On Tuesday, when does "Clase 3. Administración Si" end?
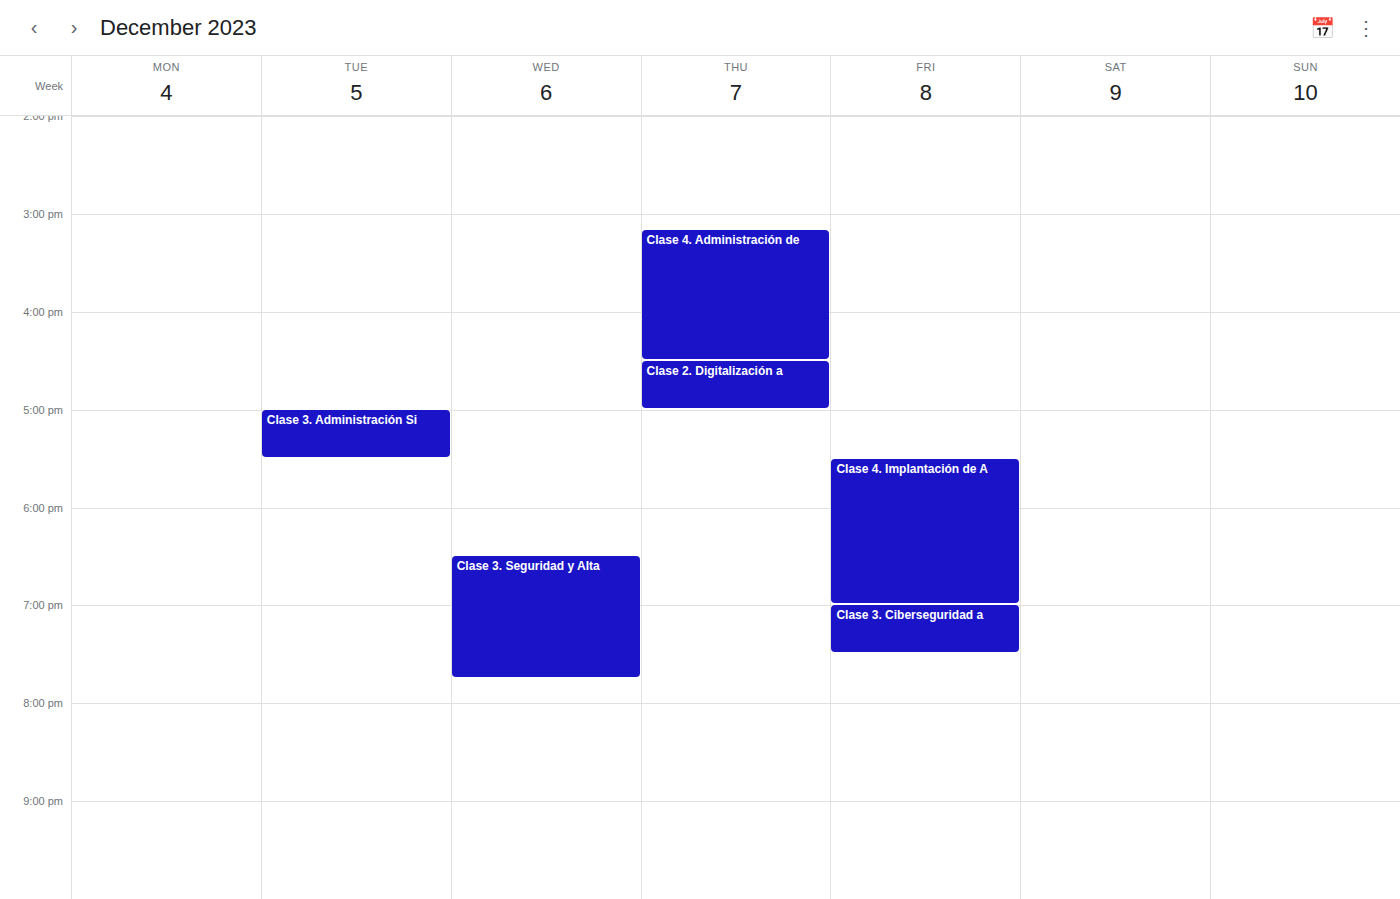
5:30 PM